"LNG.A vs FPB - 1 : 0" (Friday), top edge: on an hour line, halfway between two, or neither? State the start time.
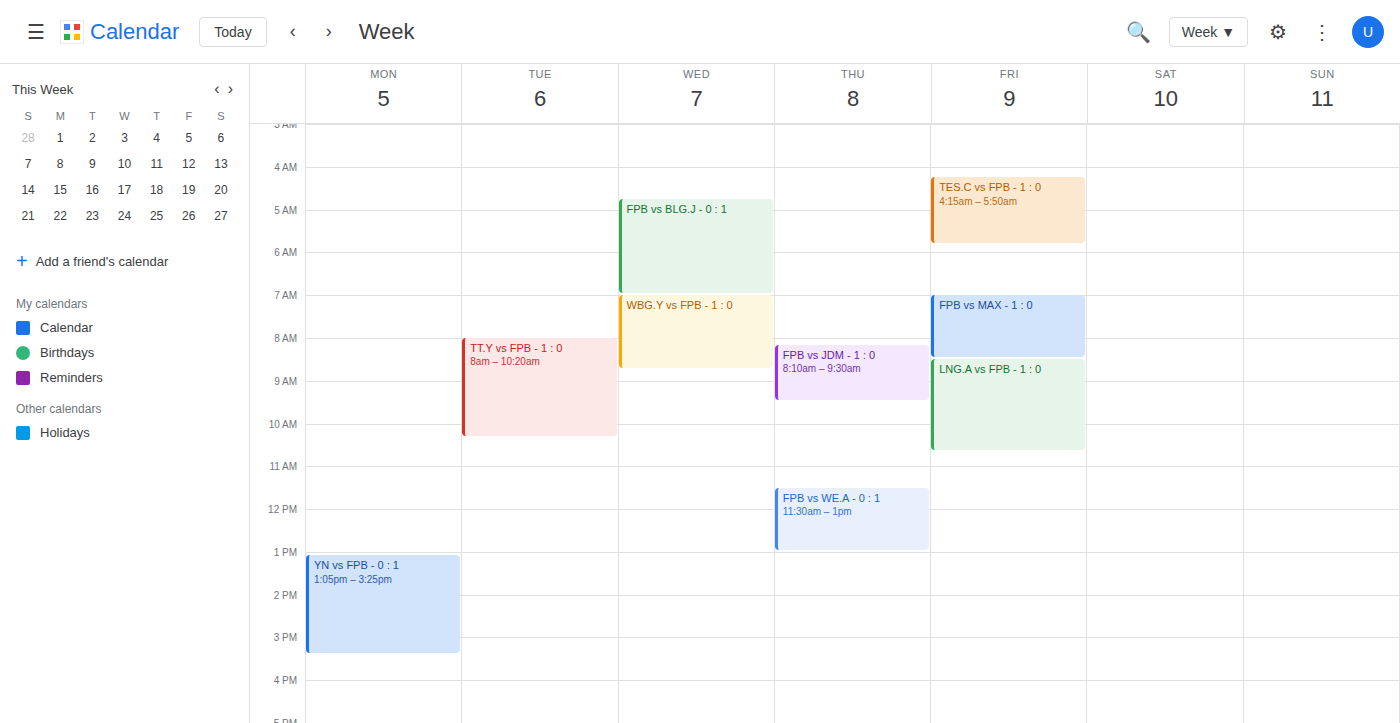
8:30 AM -- halfway between the 8 AM and 9 AM lines.